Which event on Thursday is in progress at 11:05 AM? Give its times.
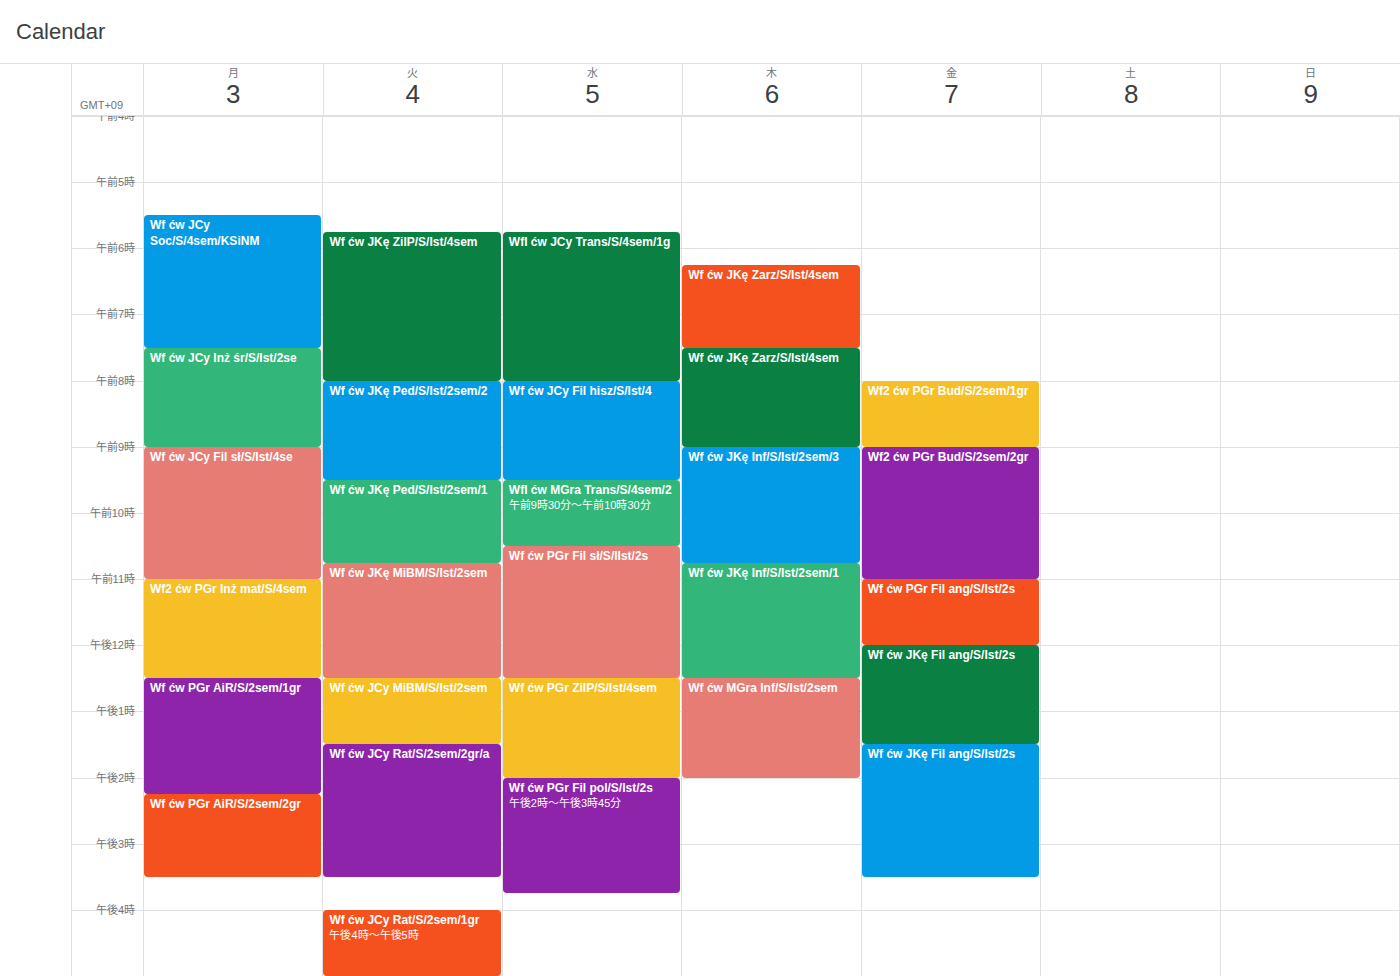
"Wf ćw JKę Inf/S/Ist/2sem/1", 10:45 AM to 12:30 PM